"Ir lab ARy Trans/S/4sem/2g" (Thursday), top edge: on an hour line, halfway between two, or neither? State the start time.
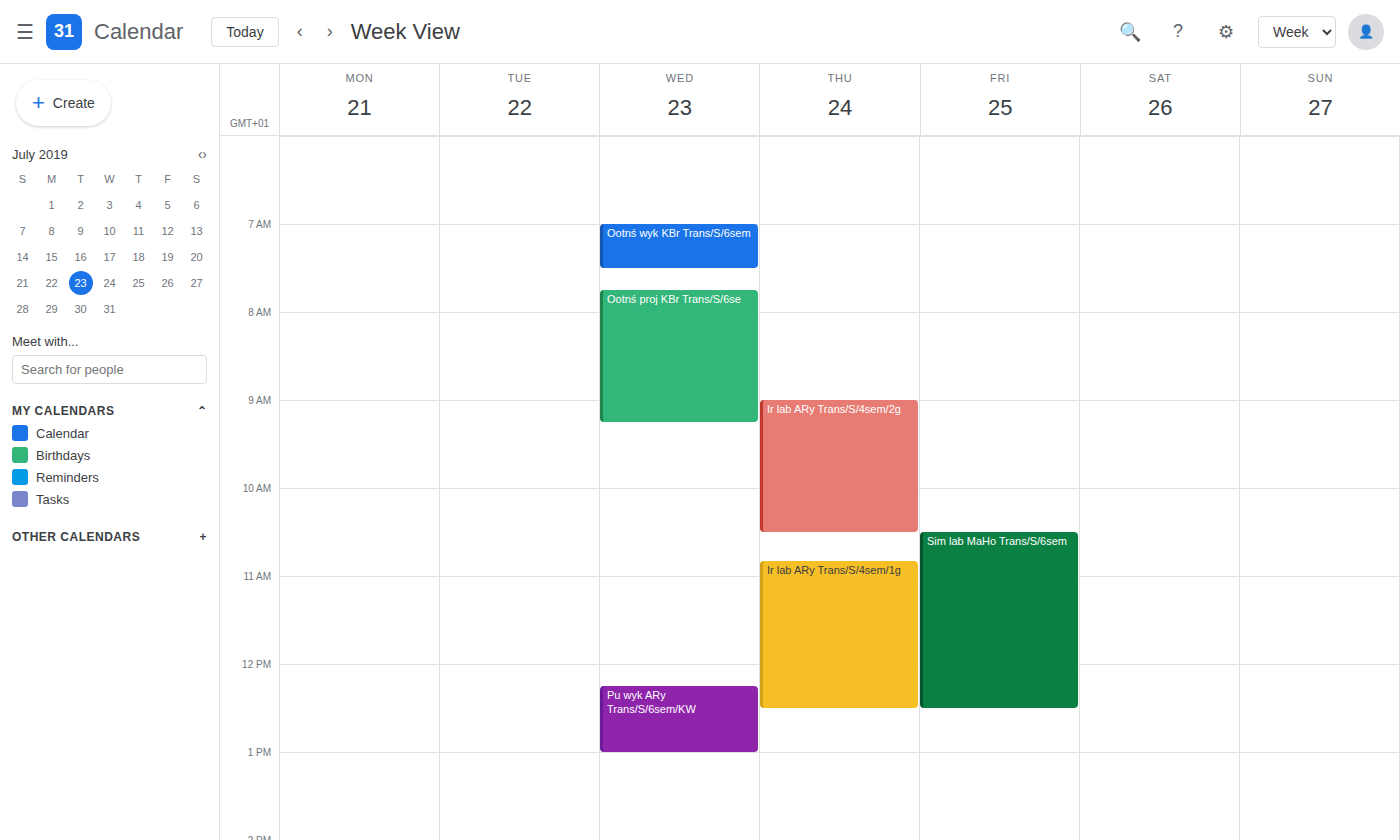
9:00 AM -- exactly on the 9 AM line.